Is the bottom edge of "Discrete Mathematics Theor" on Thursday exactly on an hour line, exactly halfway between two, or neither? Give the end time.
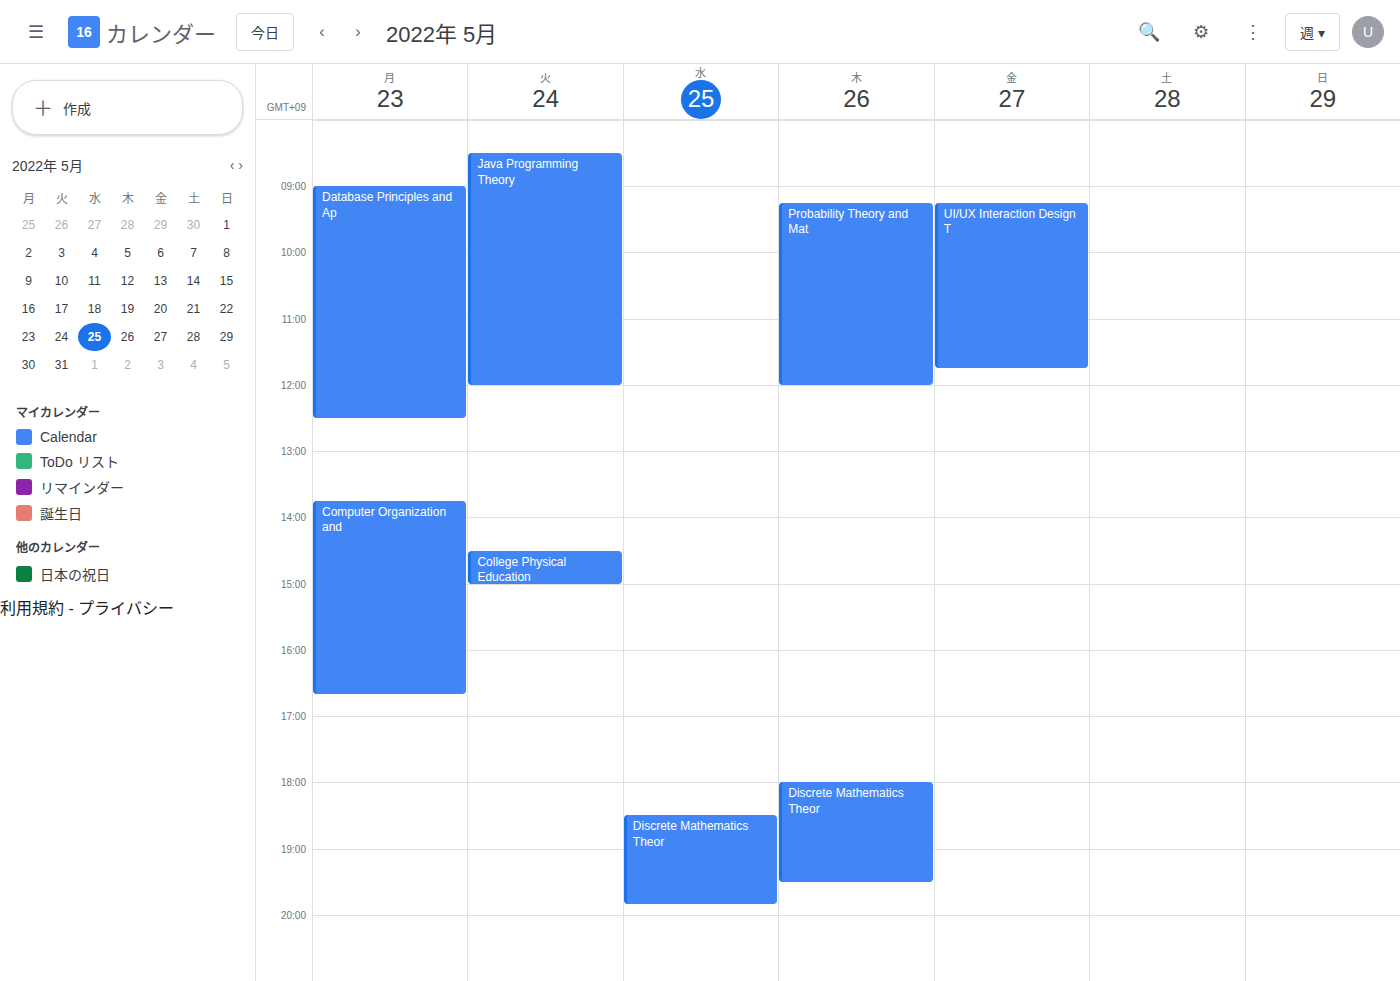
7:30 PM -- halfway between the 7 PM and 8 PM lines.